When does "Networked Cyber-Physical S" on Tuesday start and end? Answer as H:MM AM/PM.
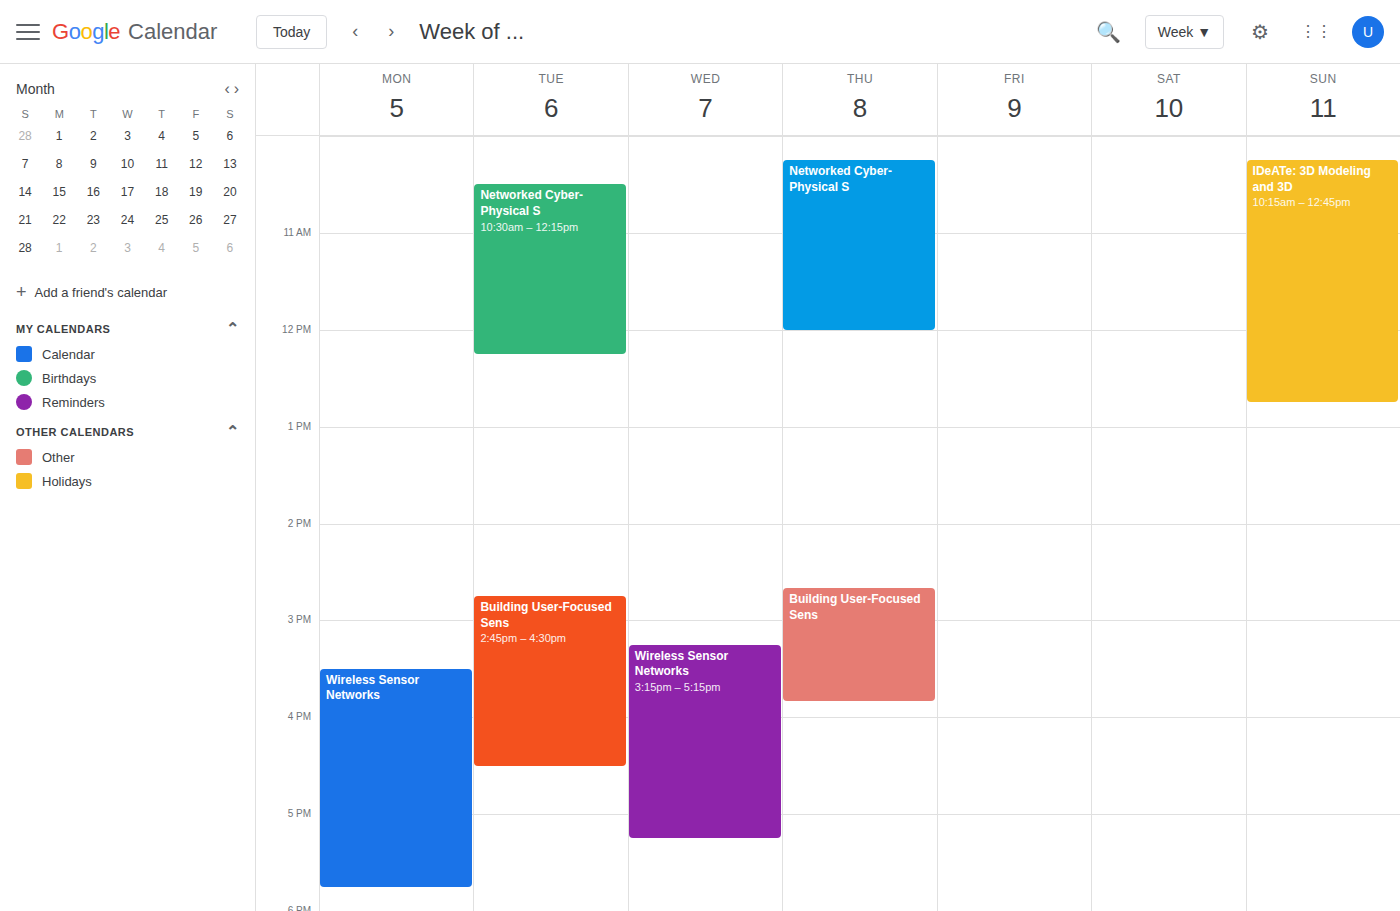
10:30 AM to 12:15 PM